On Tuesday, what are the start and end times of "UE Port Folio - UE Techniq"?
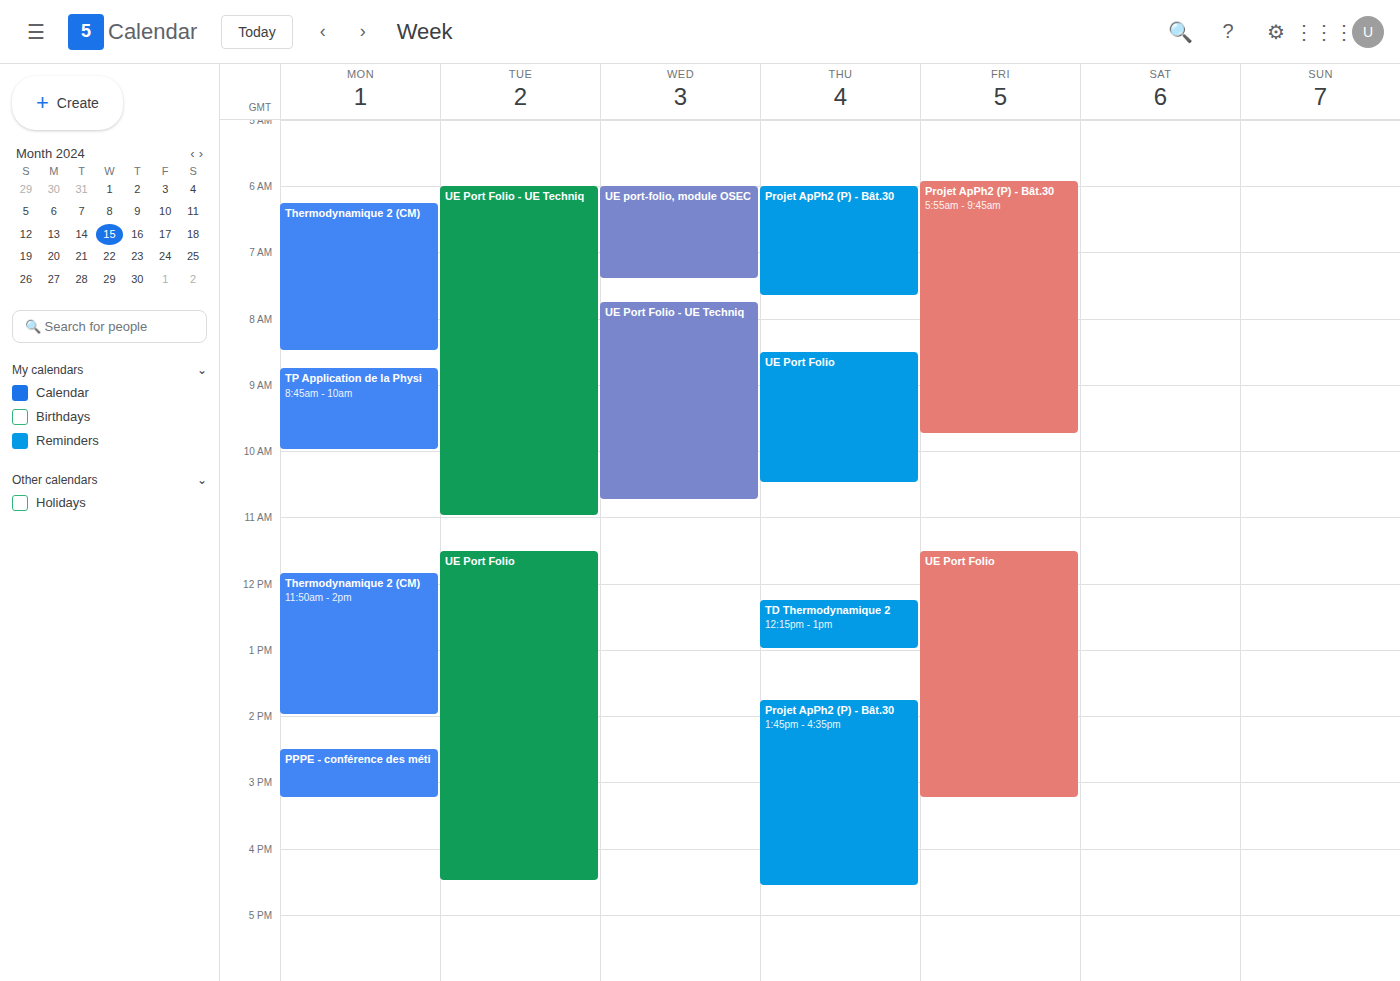
6:00 AM to 11:00 AM